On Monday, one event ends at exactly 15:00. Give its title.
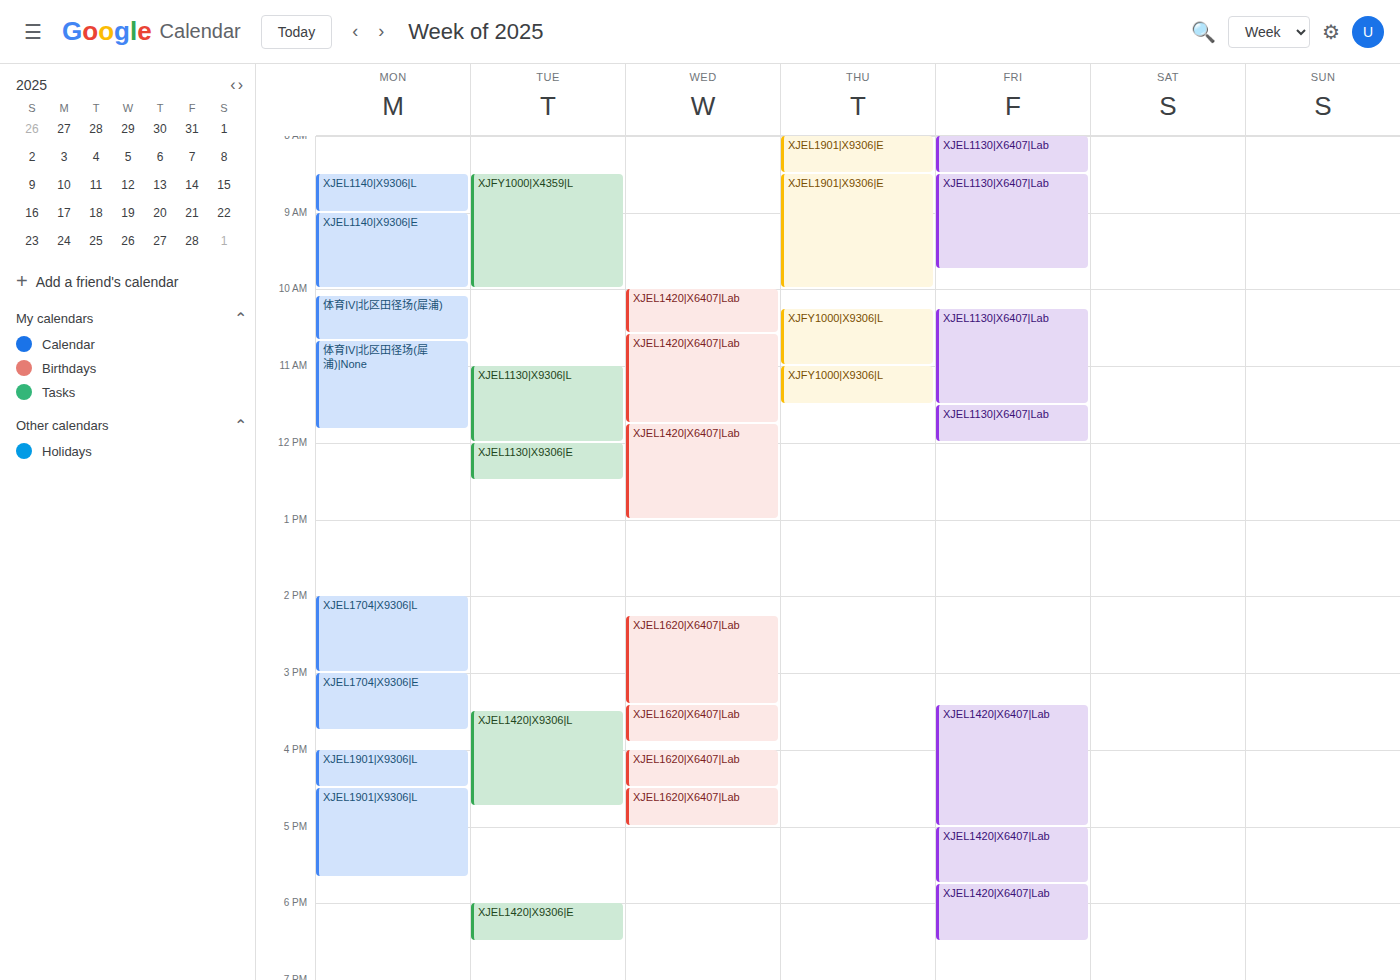
"XJEL1704|X9306|L"